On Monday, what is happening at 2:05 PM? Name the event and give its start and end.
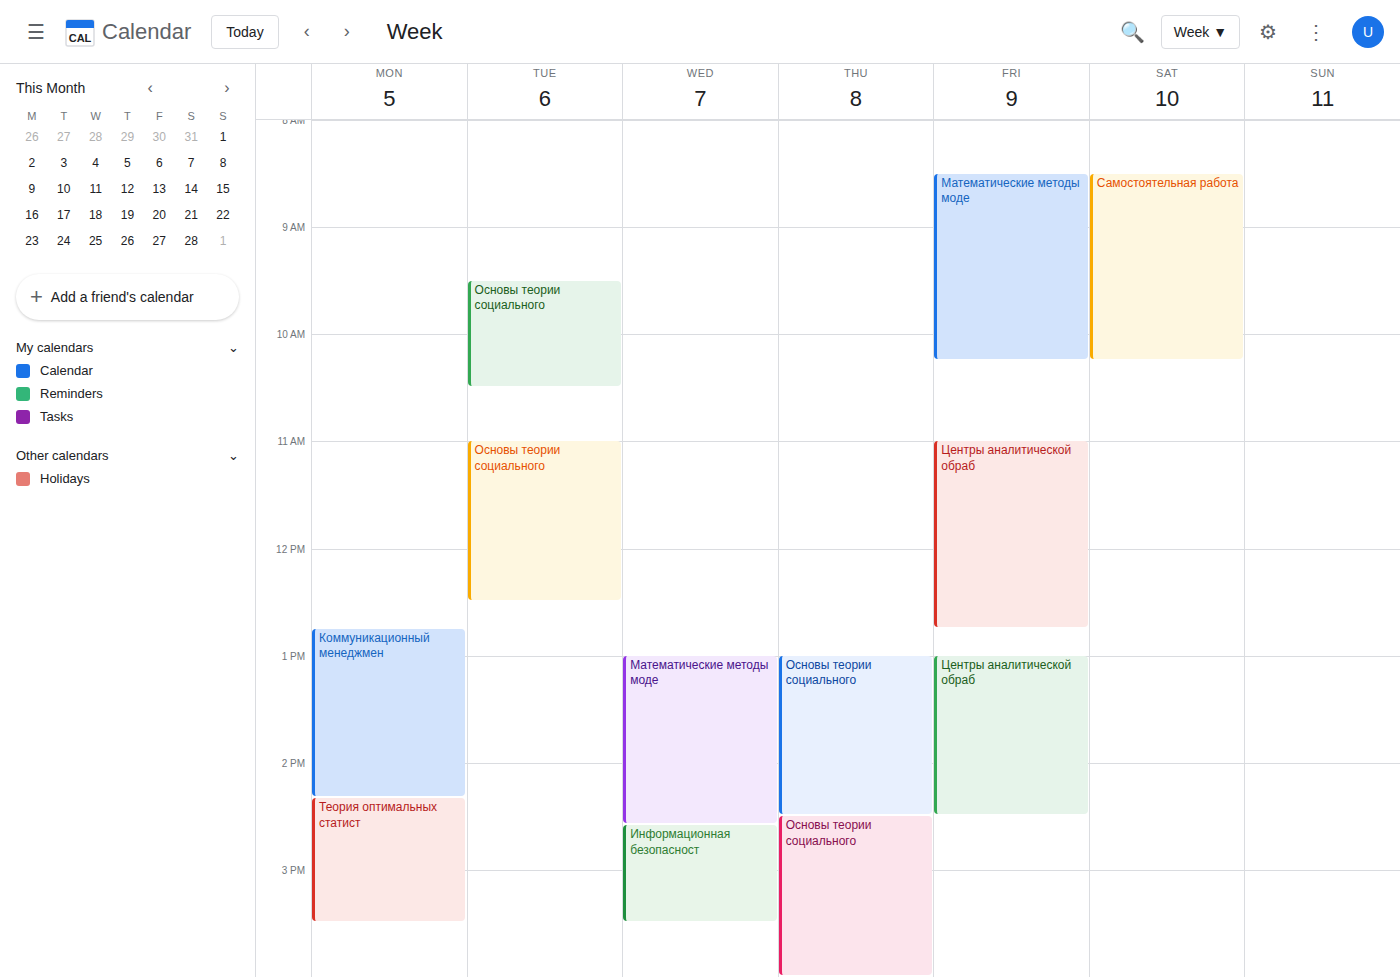
"Коммуникационный менеджмен", 12:45 PM to 2:20 PM